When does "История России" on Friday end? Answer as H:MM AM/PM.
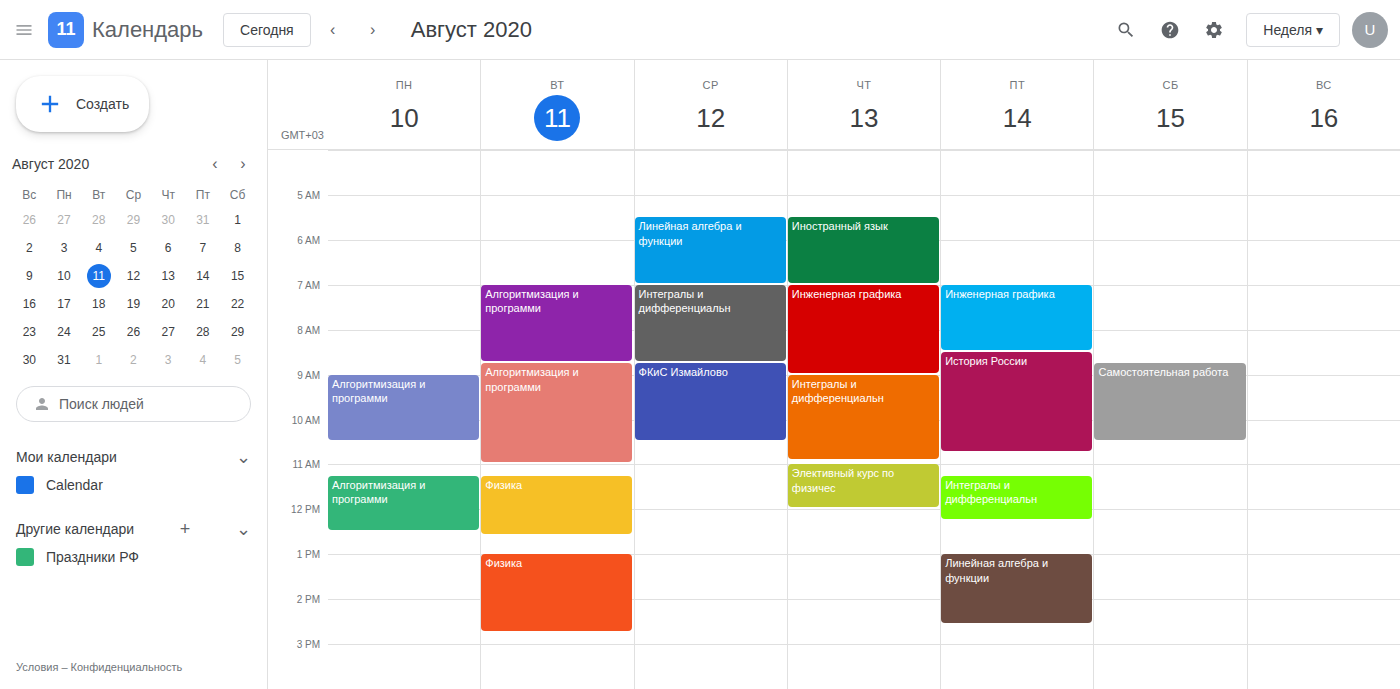
10:45 AM